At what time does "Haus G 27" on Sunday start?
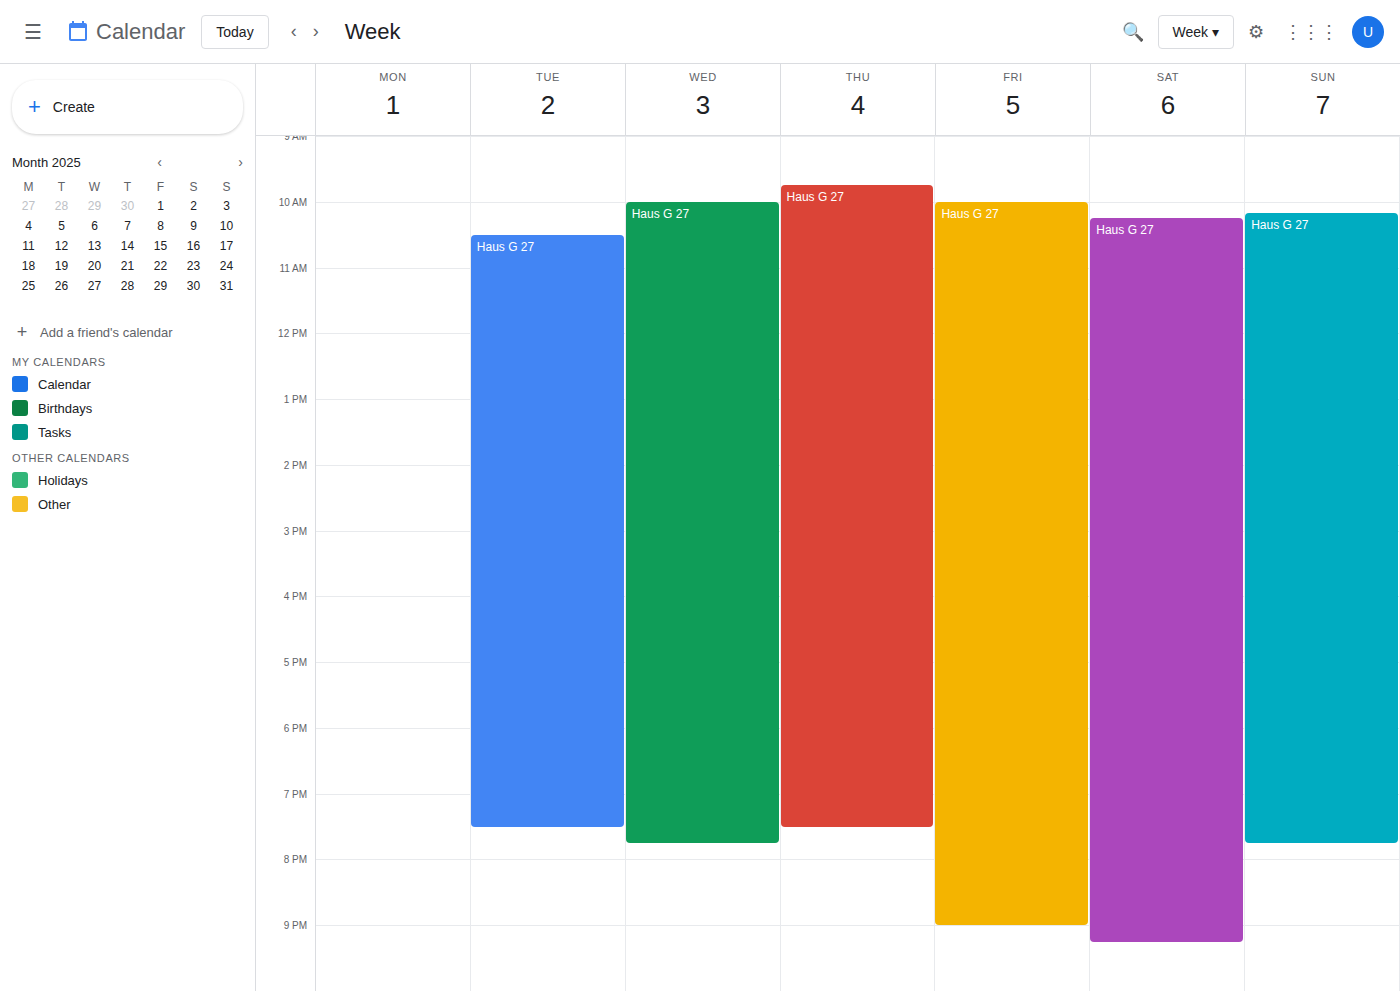
10:10 AM